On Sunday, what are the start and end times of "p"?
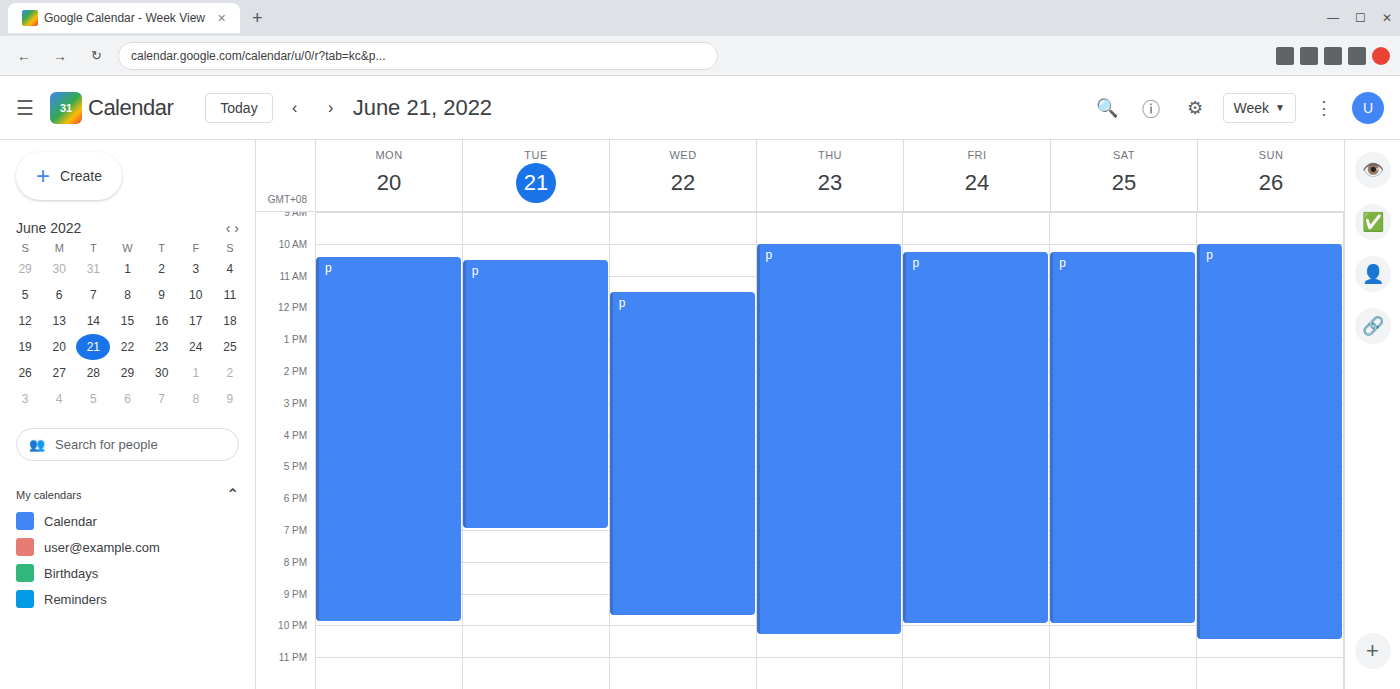
10:00 AM to 10:30 PM